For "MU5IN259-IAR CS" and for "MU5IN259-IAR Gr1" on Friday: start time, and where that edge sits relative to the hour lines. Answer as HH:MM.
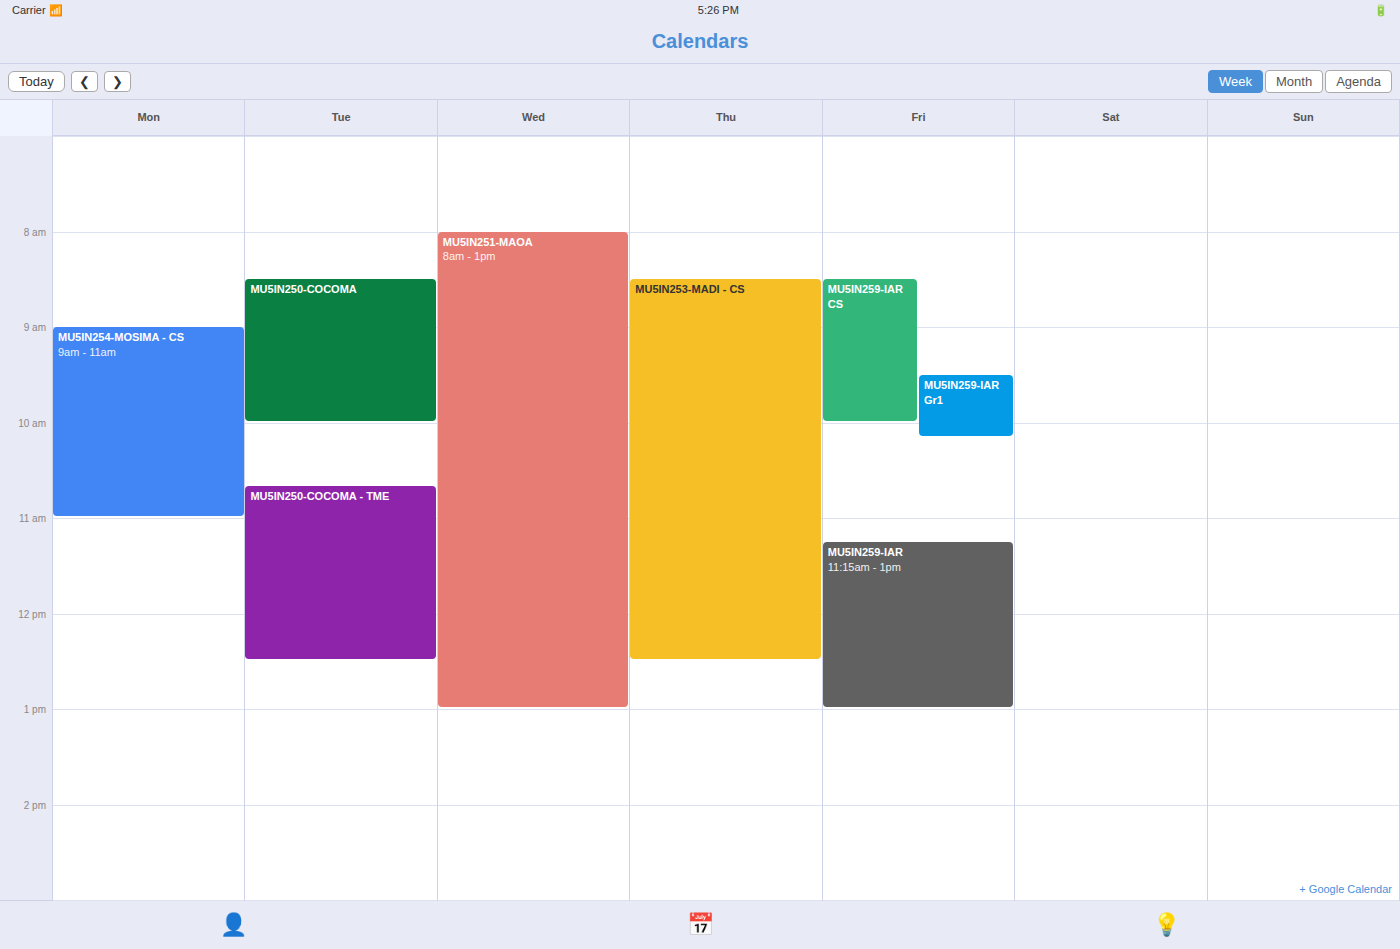
"MU5IN259-IAR CS": 08:30, halfway between the 08:00 and 09:00 lines. "MU5IN259-IAR Gr1": 09:30, halfway between the 09:00 and 10:00 lines.